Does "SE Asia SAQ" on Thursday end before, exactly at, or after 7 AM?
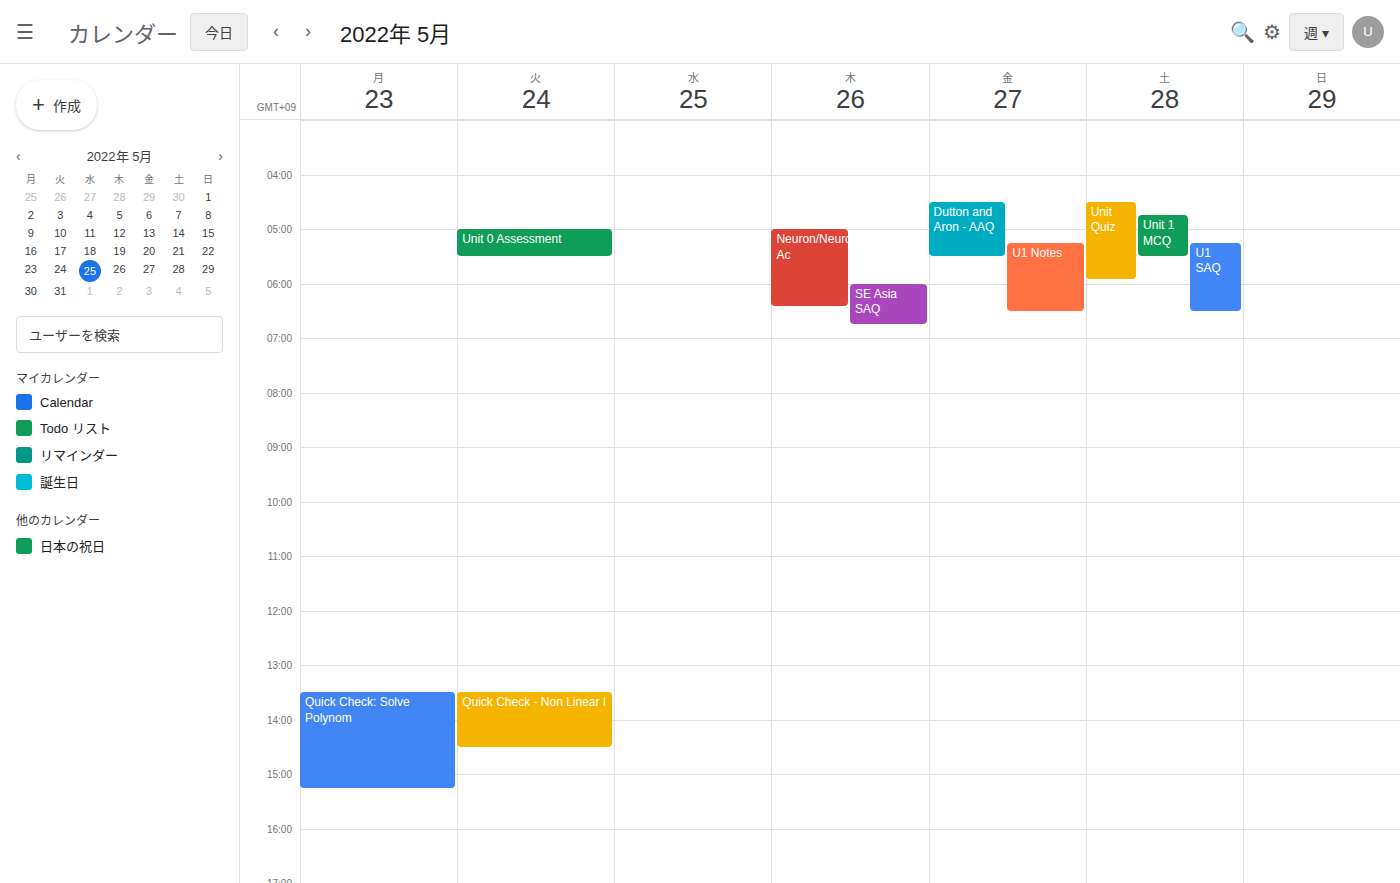
6:45 AM -- before 7 AM, 15 minutes above the 7 AM line.